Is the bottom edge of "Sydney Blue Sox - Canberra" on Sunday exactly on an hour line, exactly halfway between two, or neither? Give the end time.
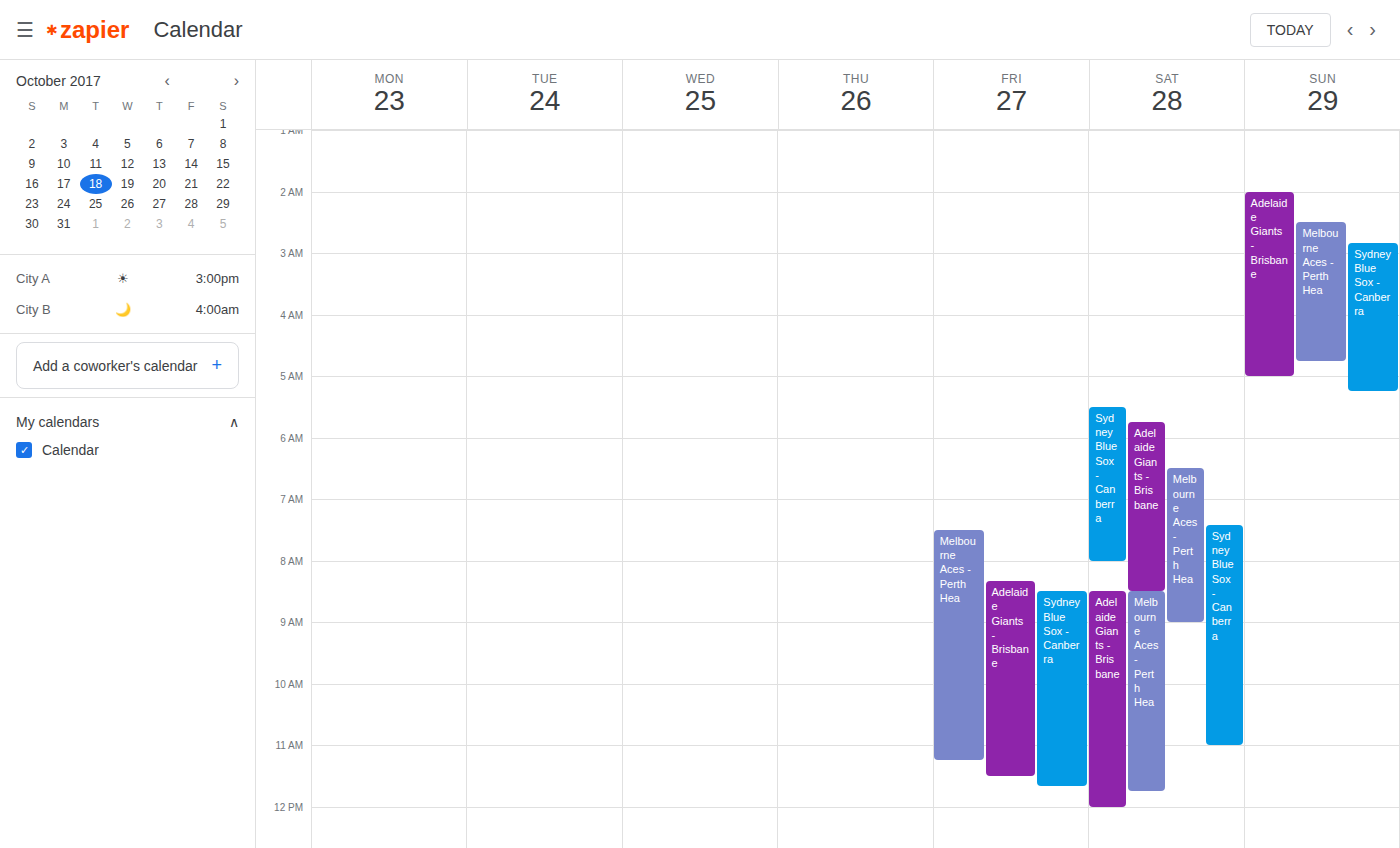
5:15 AM -- neither: a quarter of the way from the 5 AM line to the 6 AM line.